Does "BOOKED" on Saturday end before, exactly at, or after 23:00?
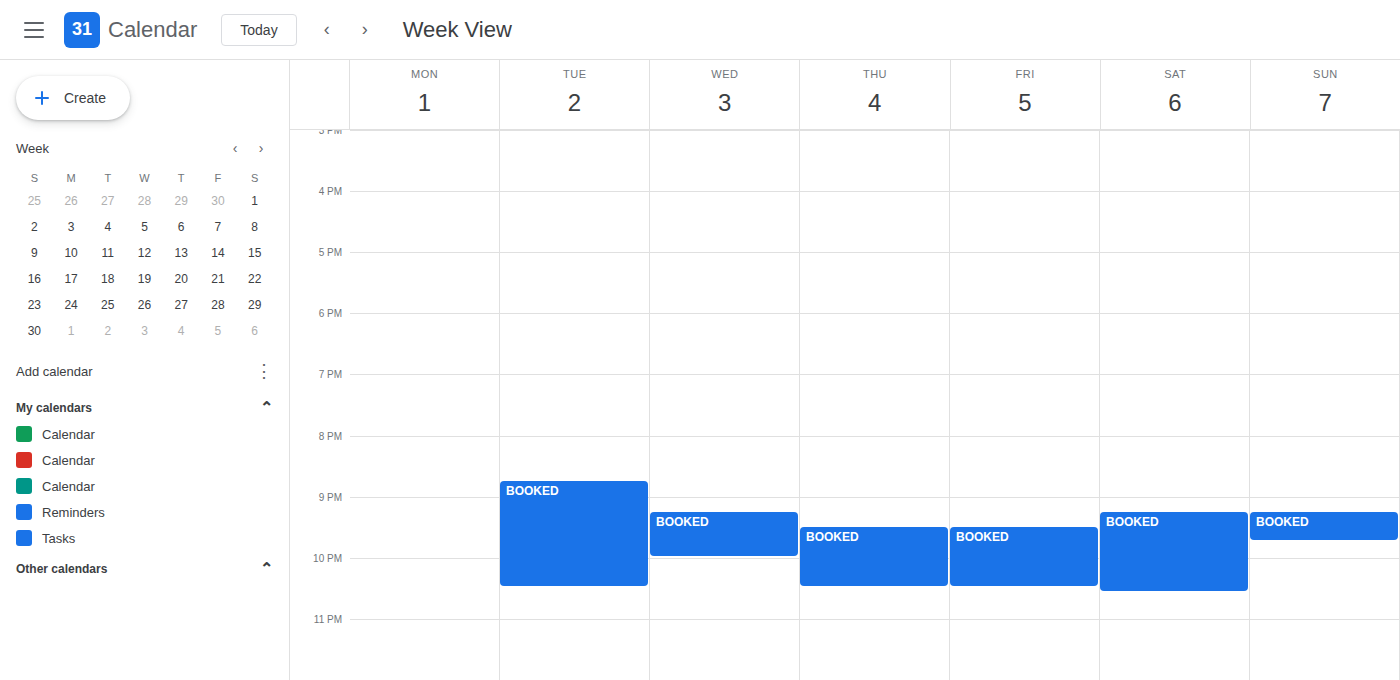
22:35 -- before 23:00, 25 minutes above the 23:00 line.